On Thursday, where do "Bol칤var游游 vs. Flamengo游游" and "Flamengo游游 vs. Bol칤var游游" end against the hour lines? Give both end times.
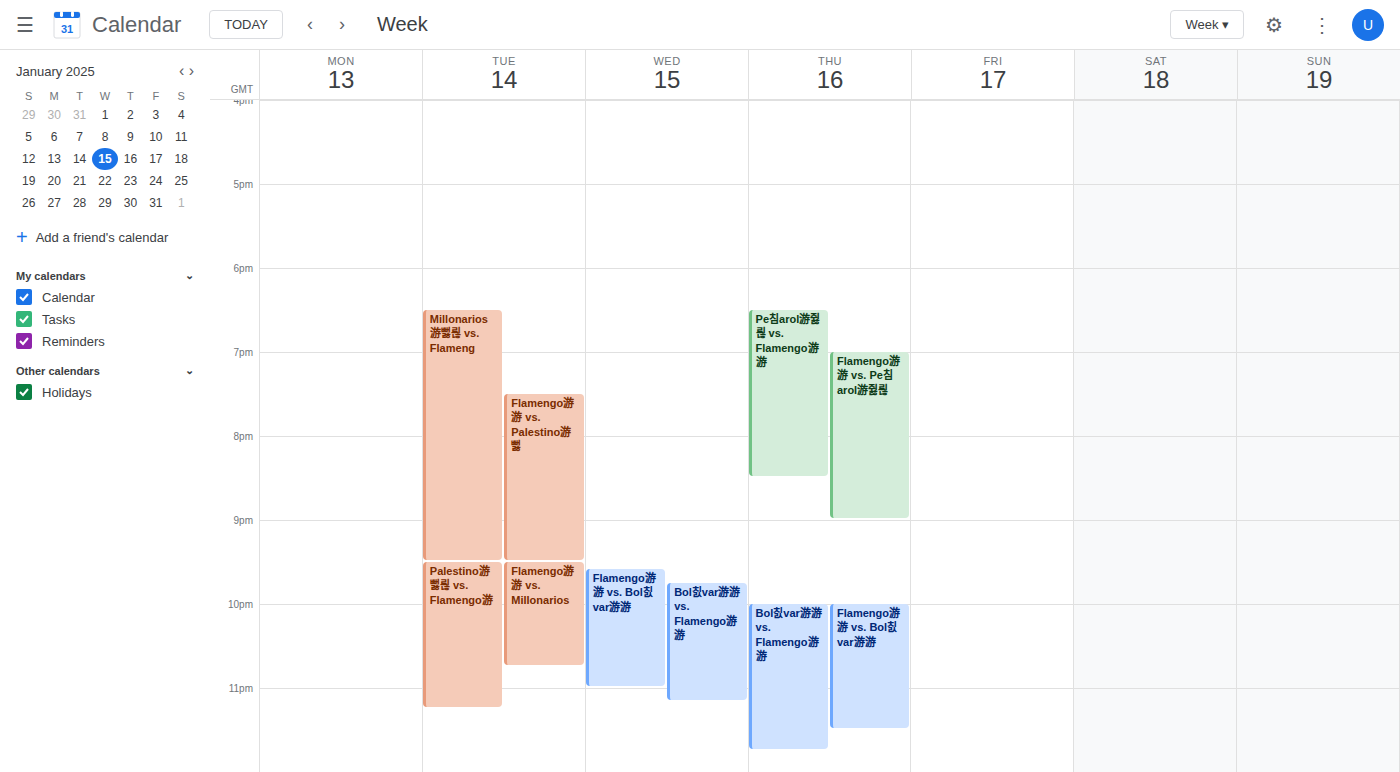
"Bol칤var游游 vs. Flamengo游游": 11:45 PM, neither: three quarters of the way from the 11 PM line to the 12 AM line. "Flamengo游游 vs. Bol칤var游游": 11:30 PM, halfway between the 11 PM and 12 AM lines.